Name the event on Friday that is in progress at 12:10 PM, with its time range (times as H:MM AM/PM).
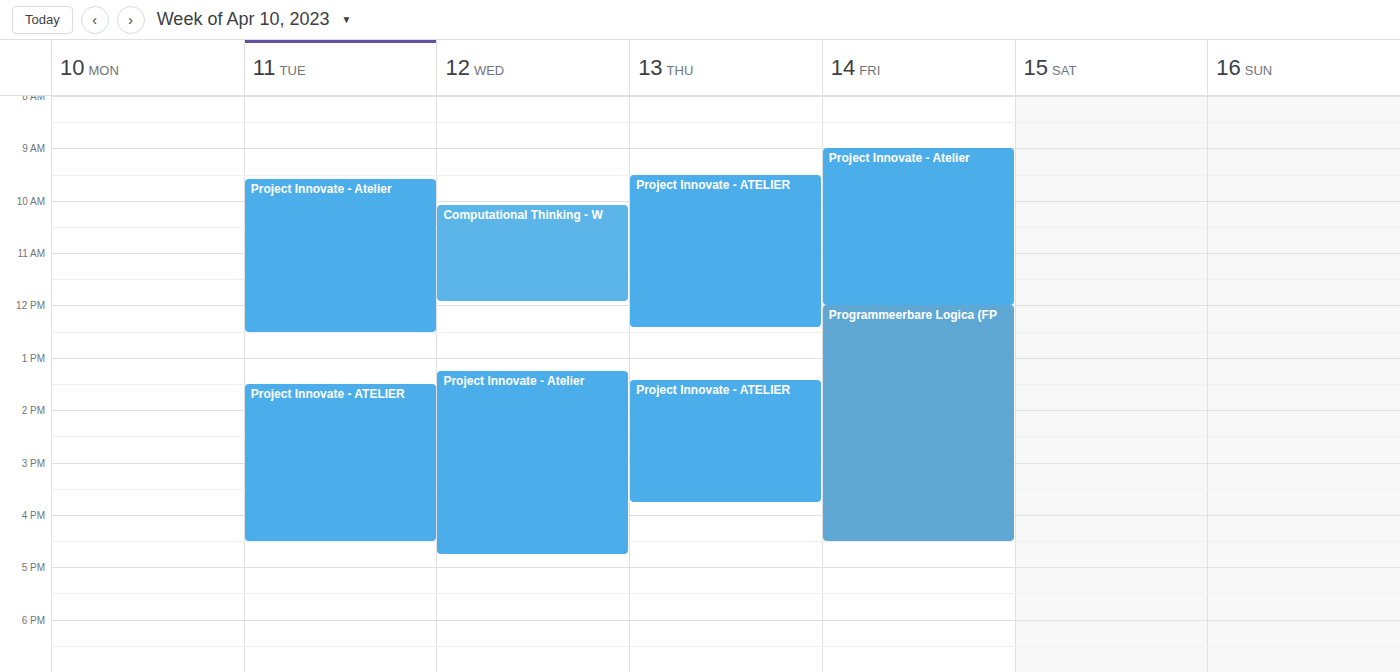
"Programmeerbare Logica (FP", 12:00 PM to 4:30 PM